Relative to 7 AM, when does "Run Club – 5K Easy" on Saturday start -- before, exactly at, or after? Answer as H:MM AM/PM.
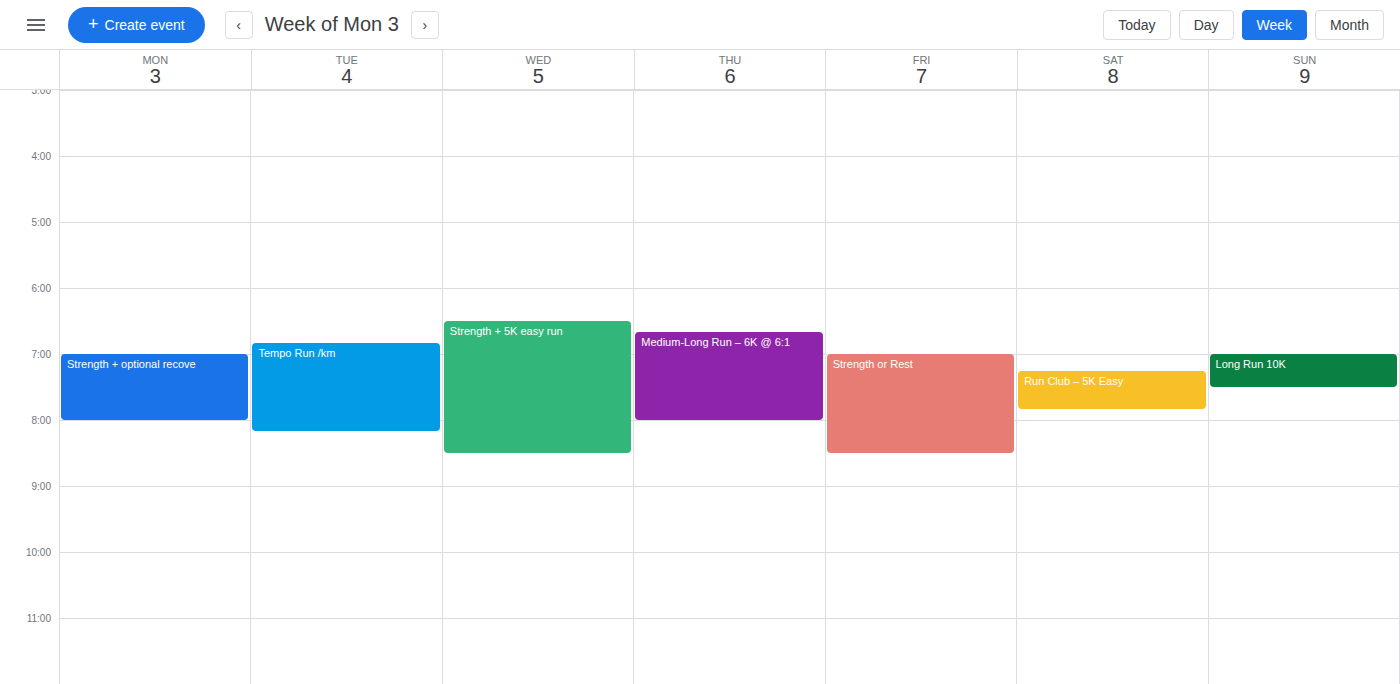
7:15 AM -- after 7 AM, 15 minutes below the 7 AM line.